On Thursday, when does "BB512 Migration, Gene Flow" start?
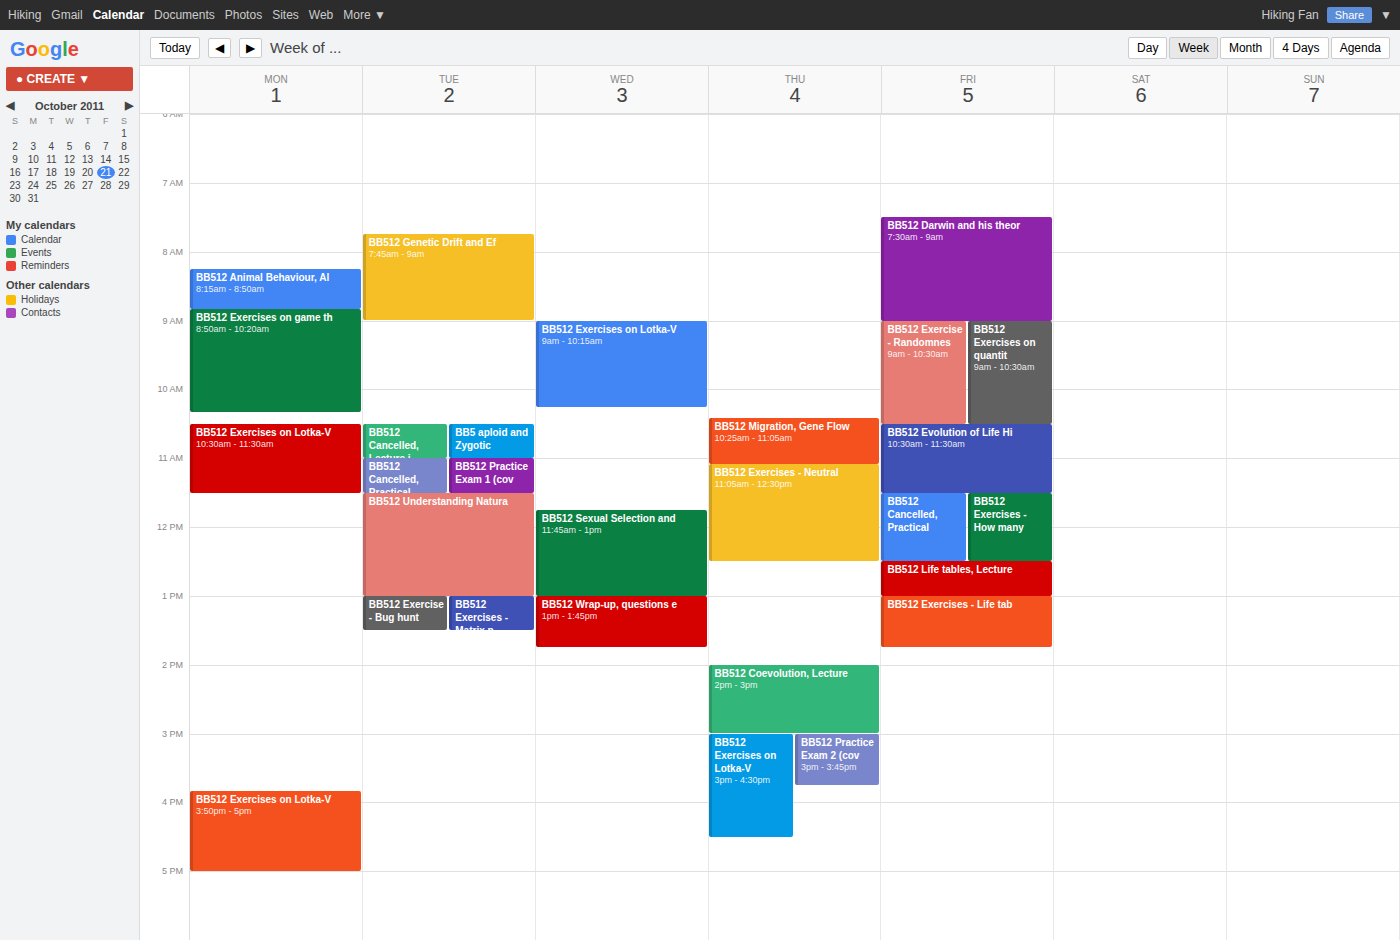
10:25